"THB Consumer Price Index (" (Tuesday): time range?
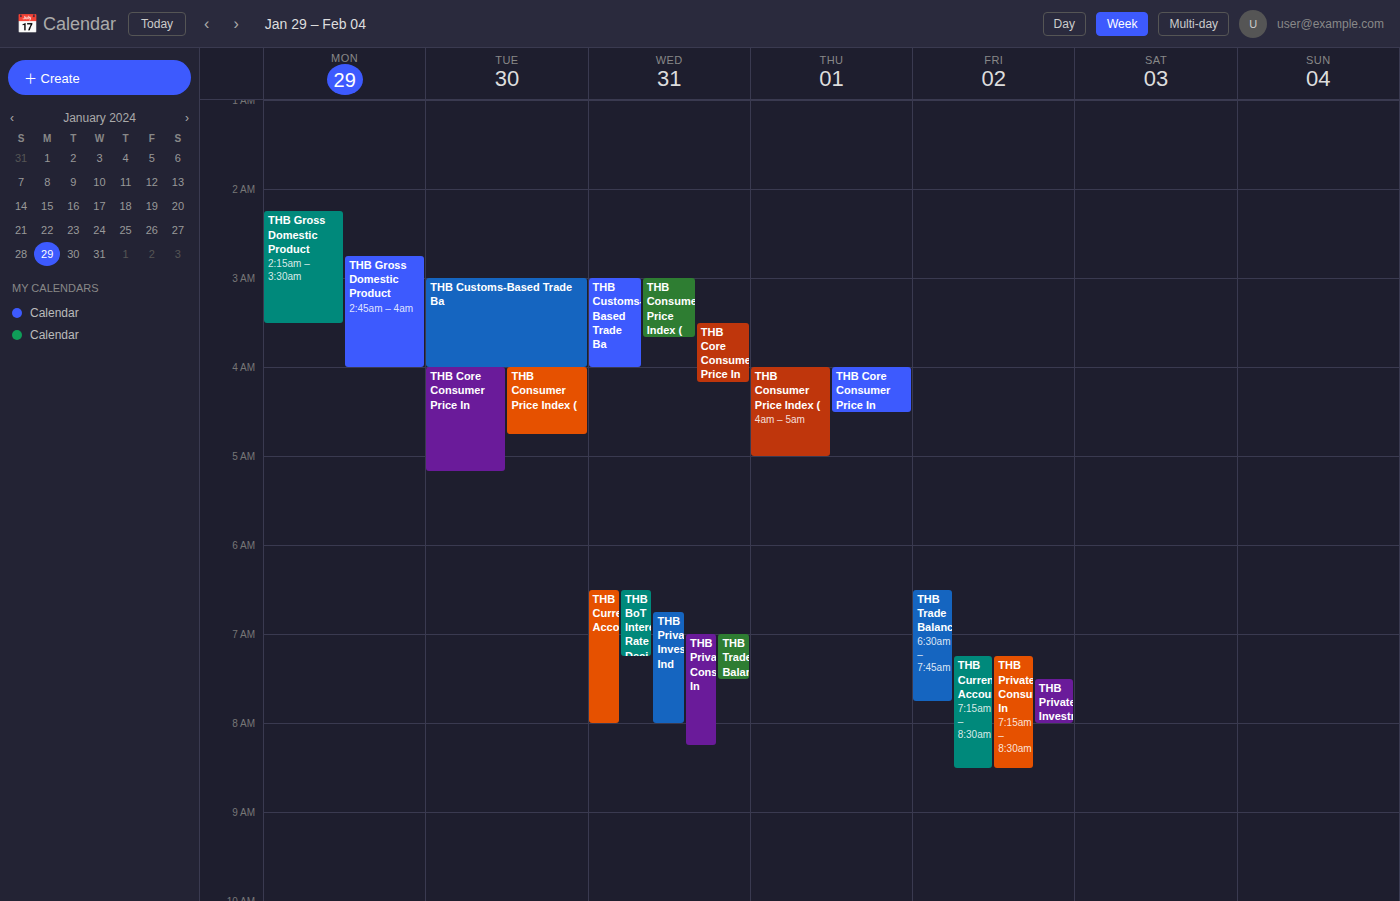
4:00 AM to 4:45 AM